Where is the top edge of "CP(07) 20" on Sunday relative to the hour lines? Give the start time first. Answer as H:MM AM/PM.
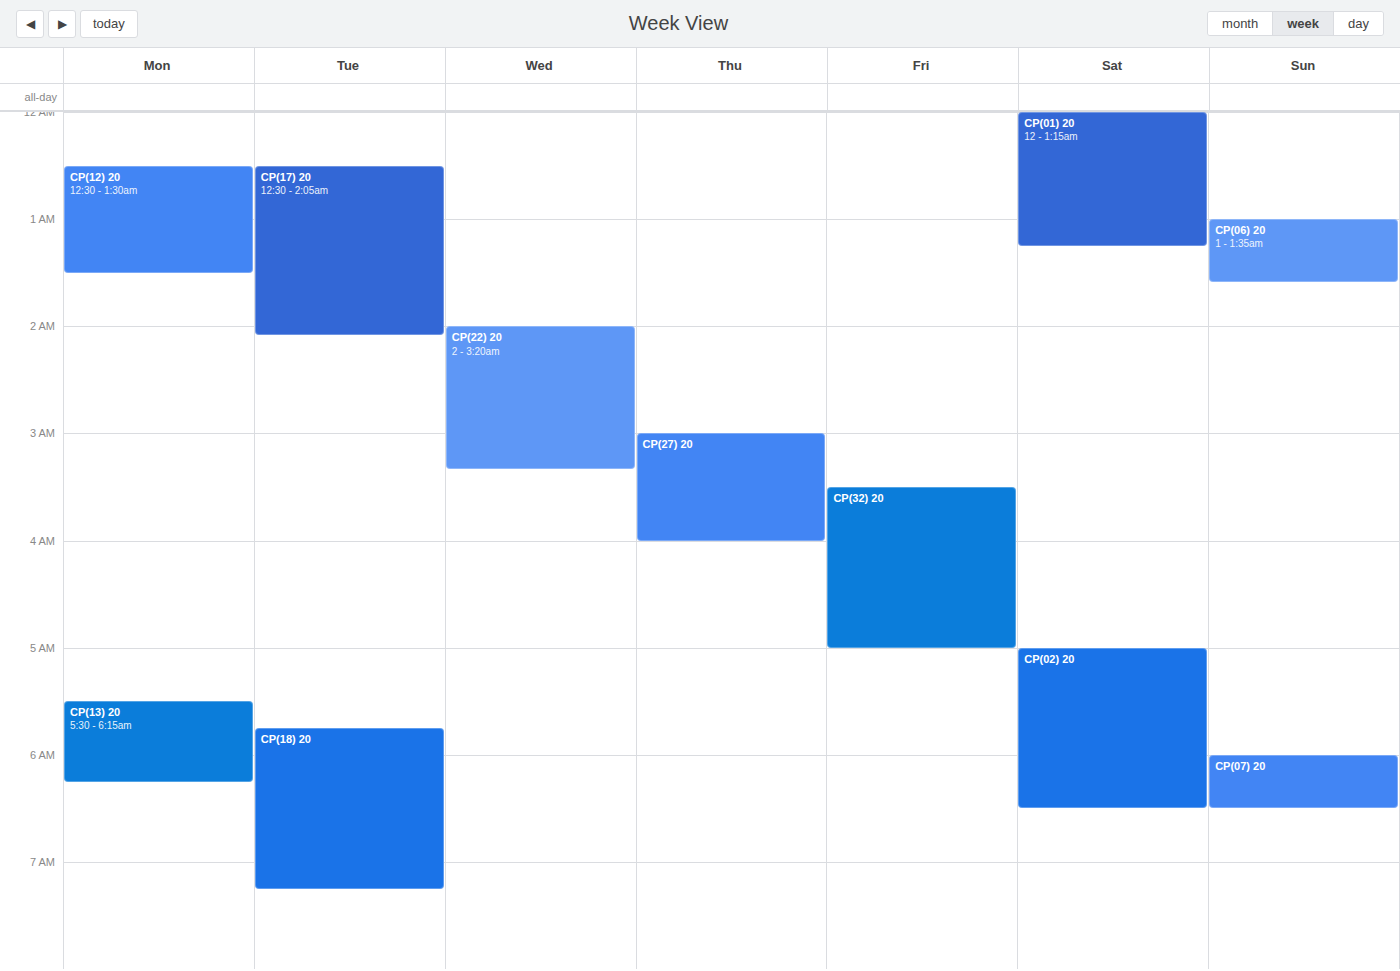
6:00 AM -- exactly on the 6 AM line.